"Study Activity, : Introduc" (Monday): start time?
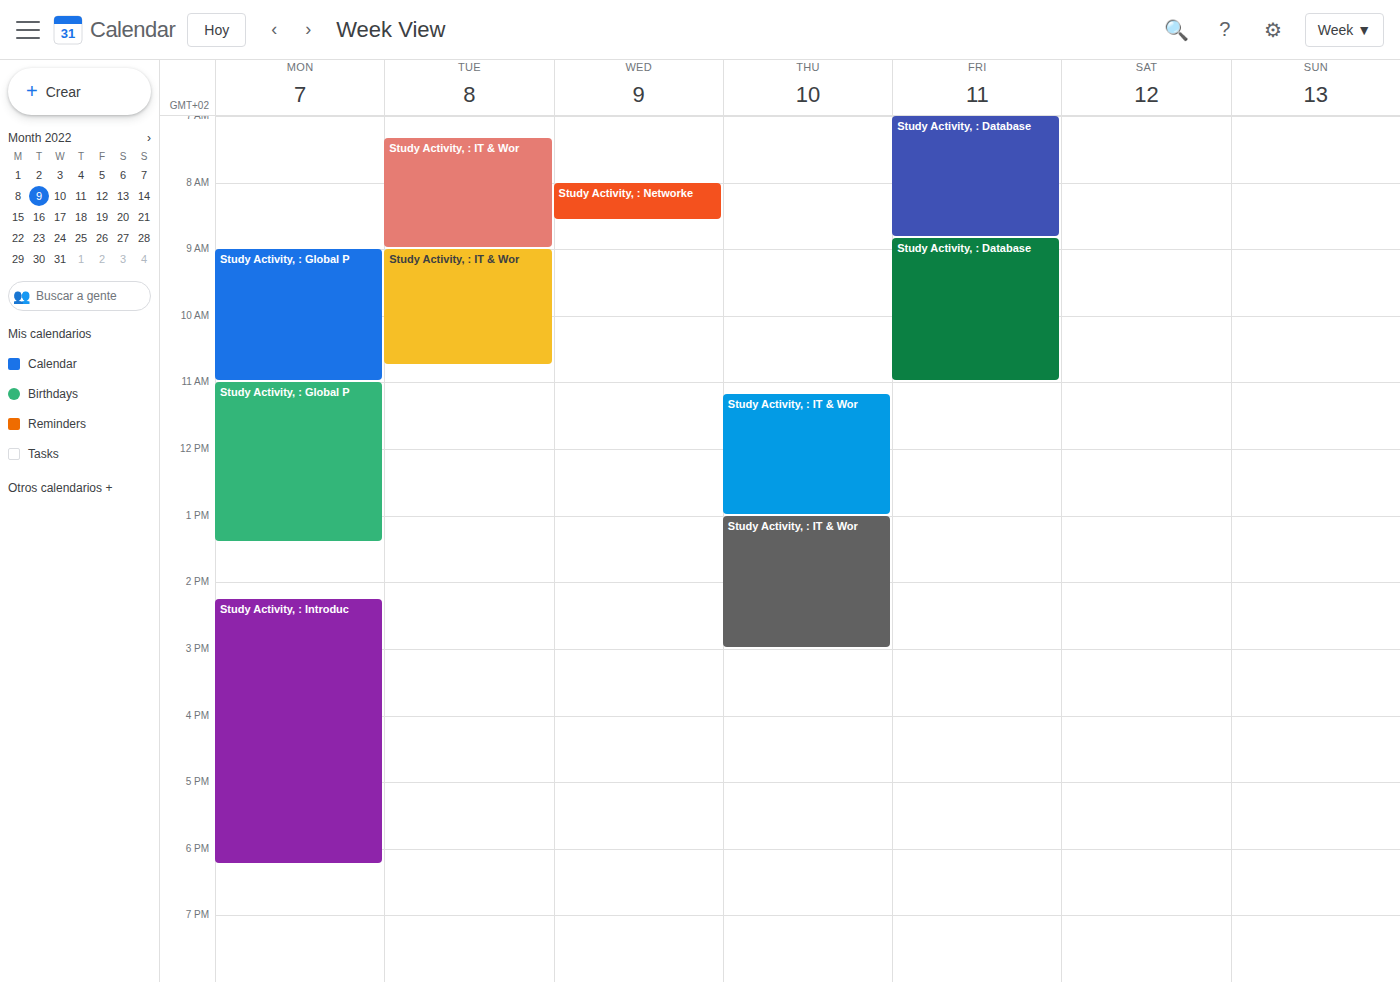
2:15 PM